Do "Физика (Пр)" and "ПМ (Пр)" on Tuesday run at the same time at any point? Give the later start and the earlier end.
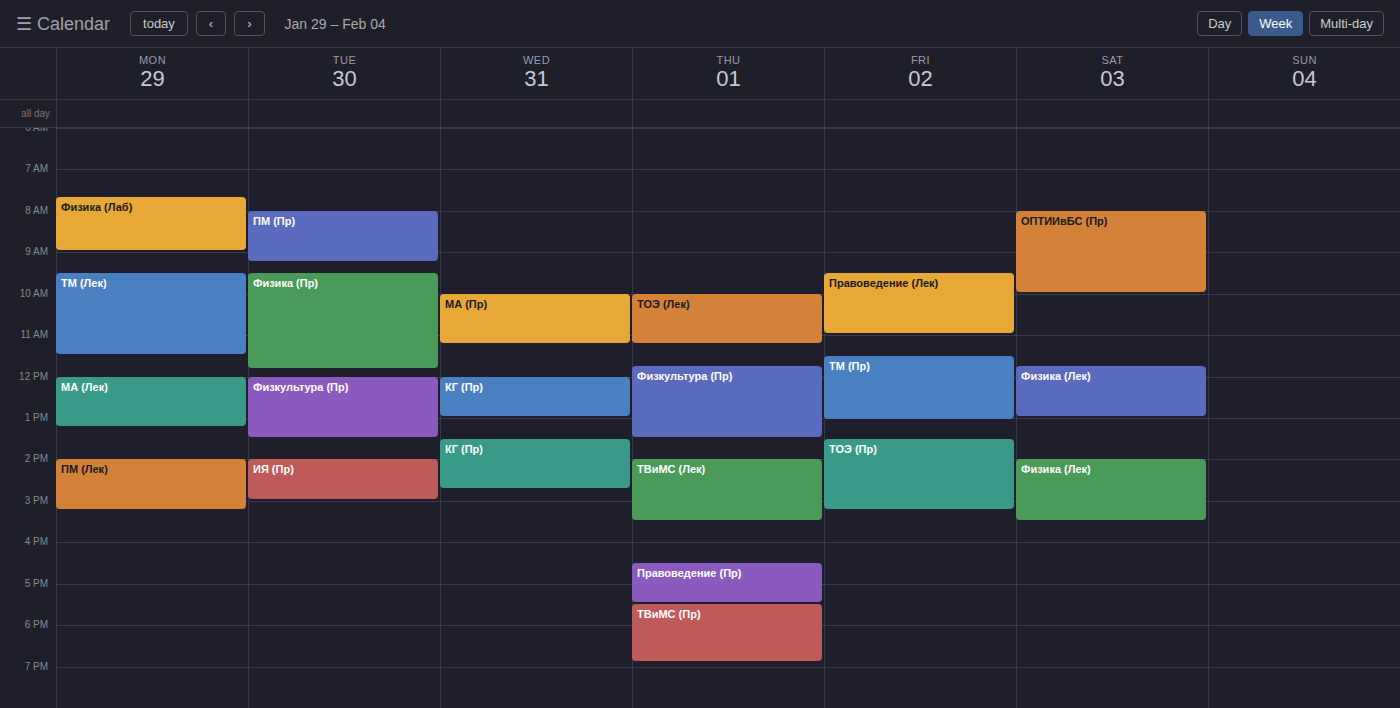
"ПМ (Пр)" ends at 9:15 AM and "Физика (Пр)" starts at 9:30 AM -- no overlap.